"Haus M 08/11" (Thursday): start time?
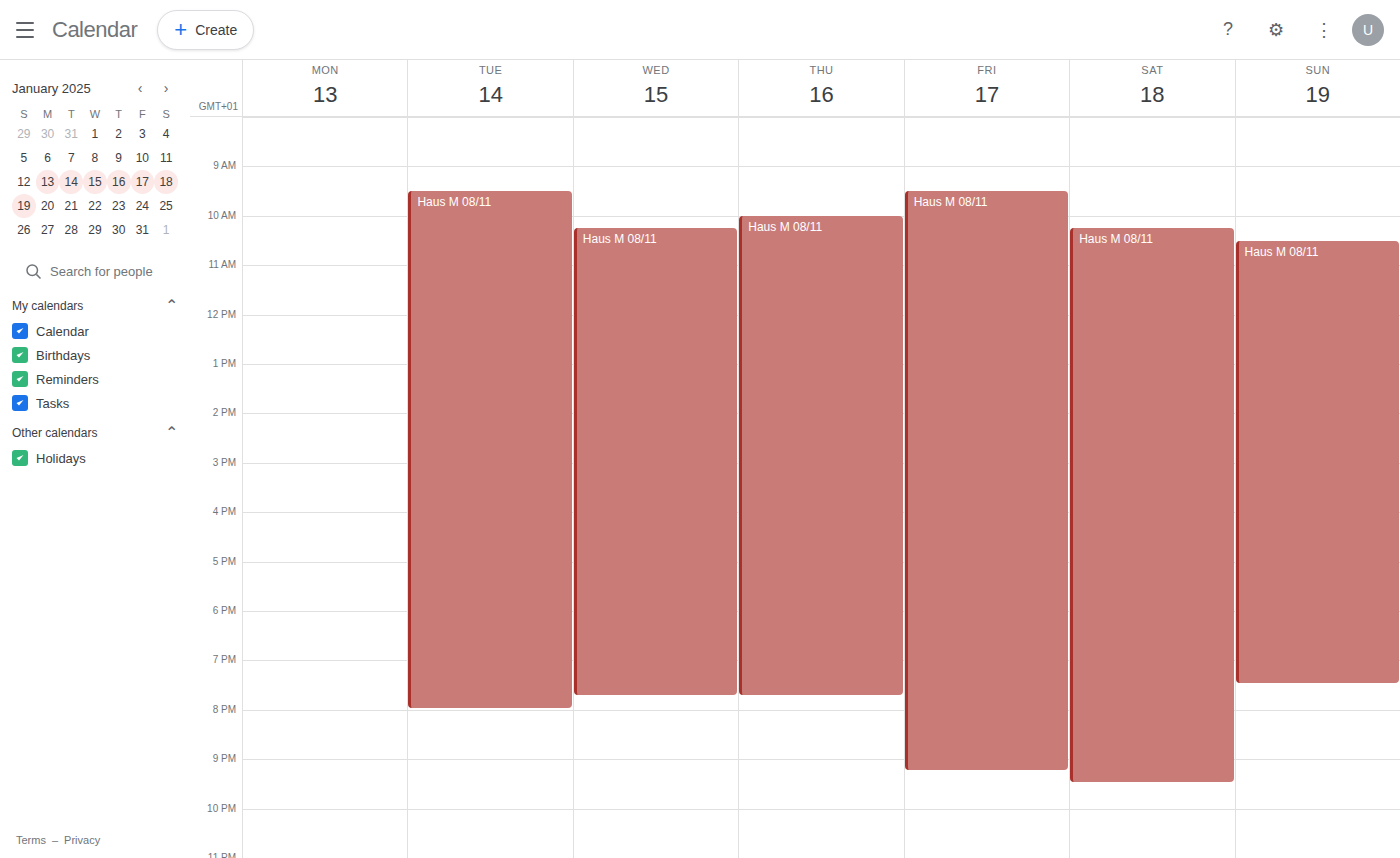
10:00 AM